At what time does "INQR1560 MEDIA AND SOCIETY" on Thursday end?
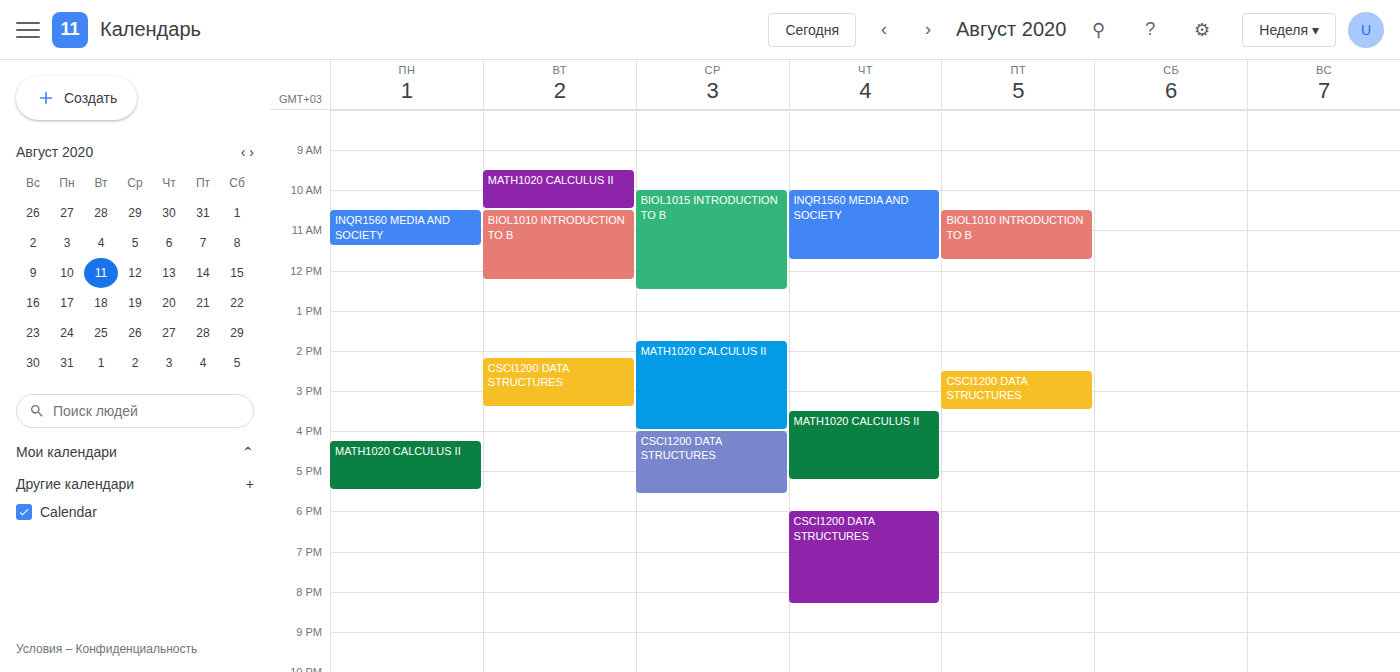
11:45 AM